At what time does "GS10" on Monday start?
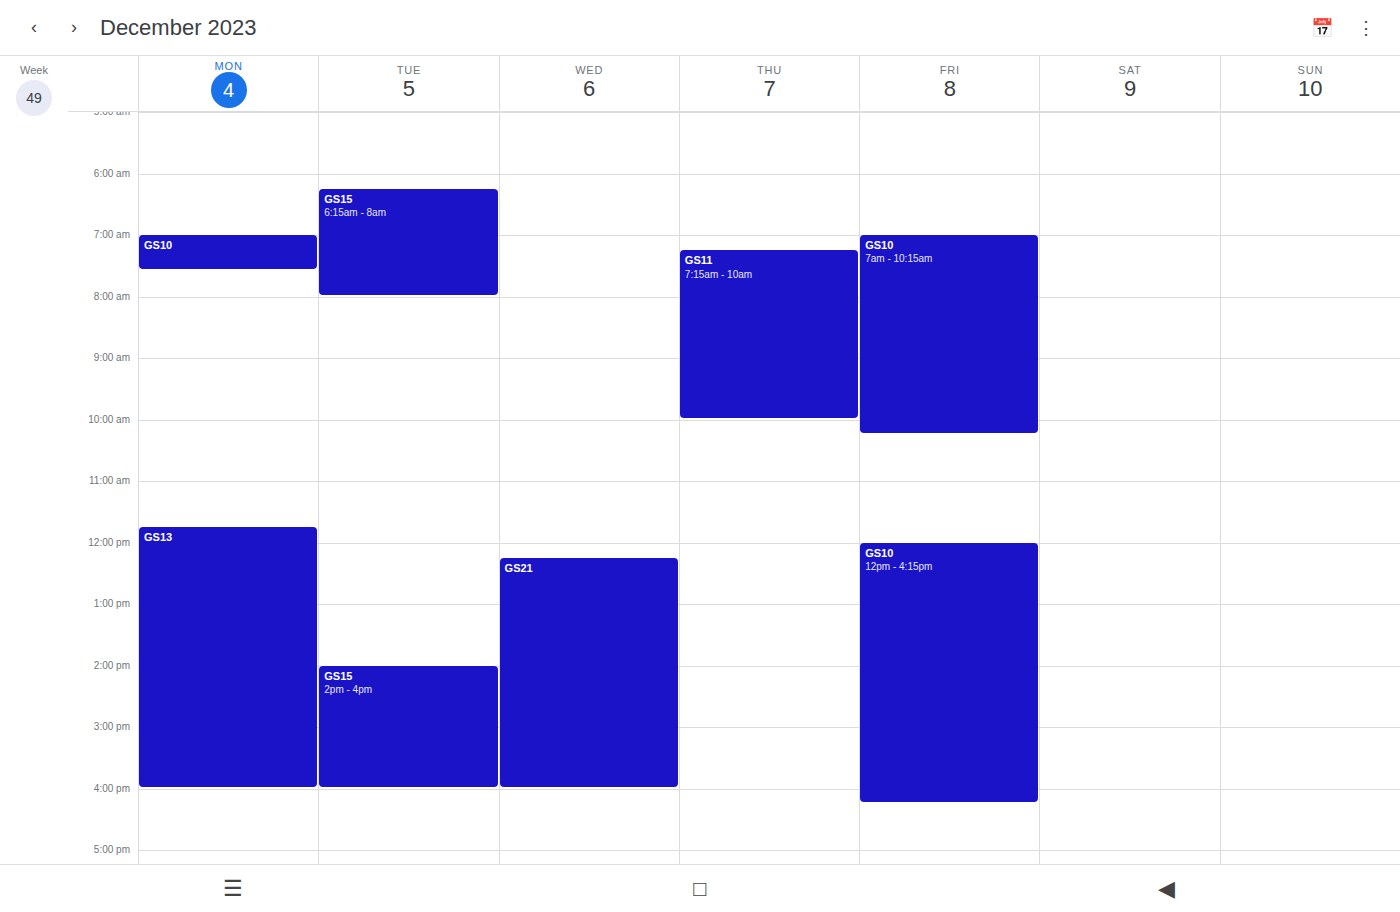
7:00 AM